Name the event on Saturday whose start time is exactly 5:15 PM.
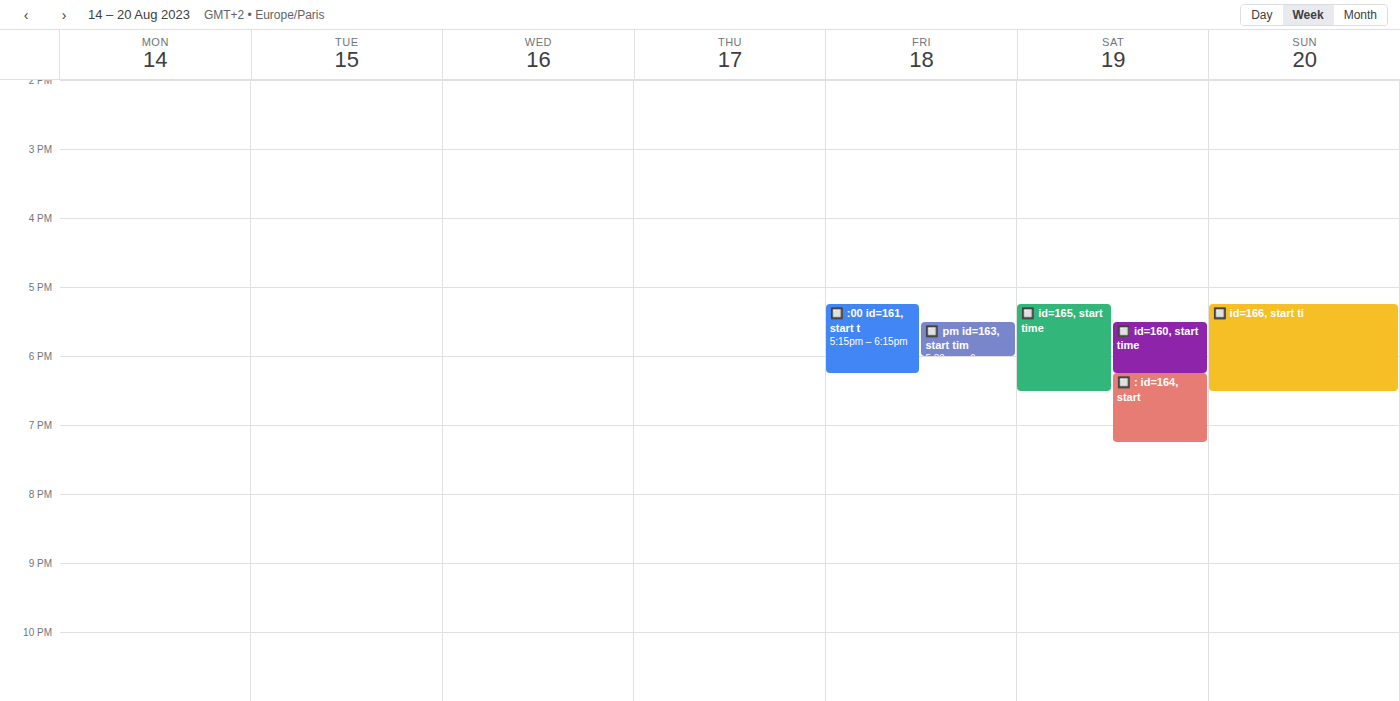
"🔲 id=165, start time"